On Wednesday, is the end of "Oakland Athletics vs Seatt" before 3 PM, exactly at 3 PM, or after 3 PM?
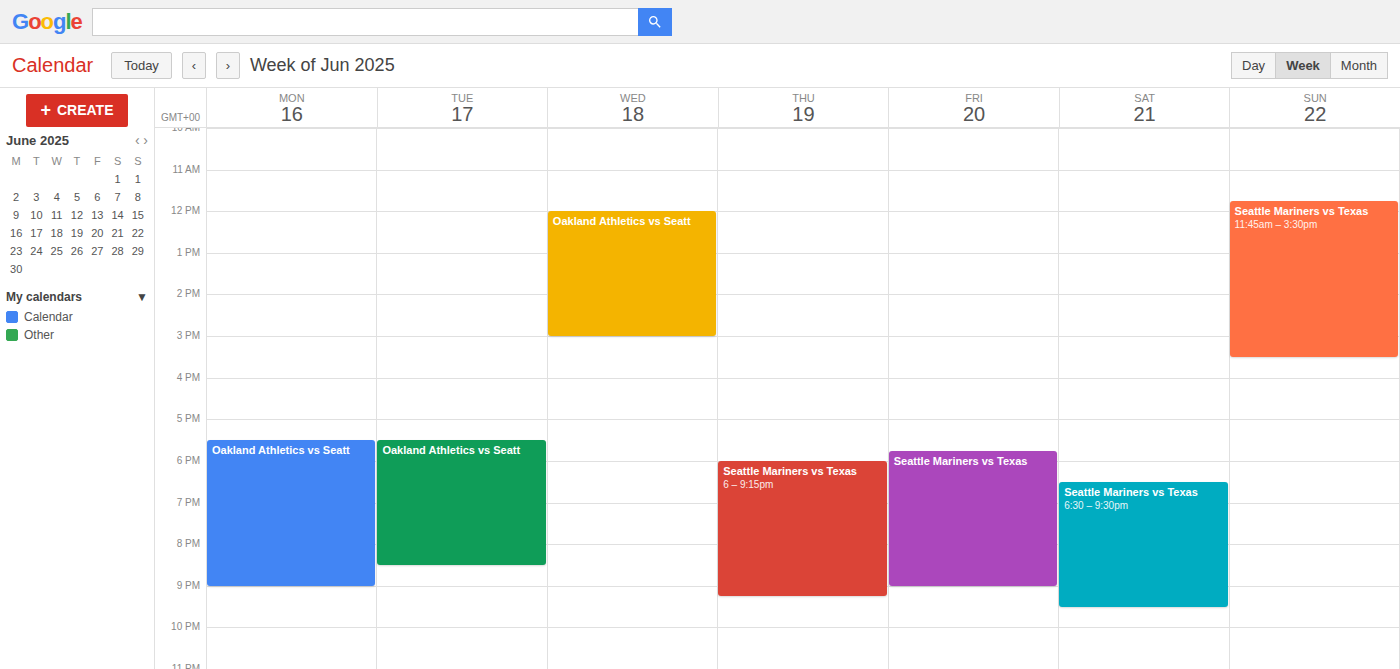
3:00 PM -- exactly at 3 PM, on the 3 PM line.